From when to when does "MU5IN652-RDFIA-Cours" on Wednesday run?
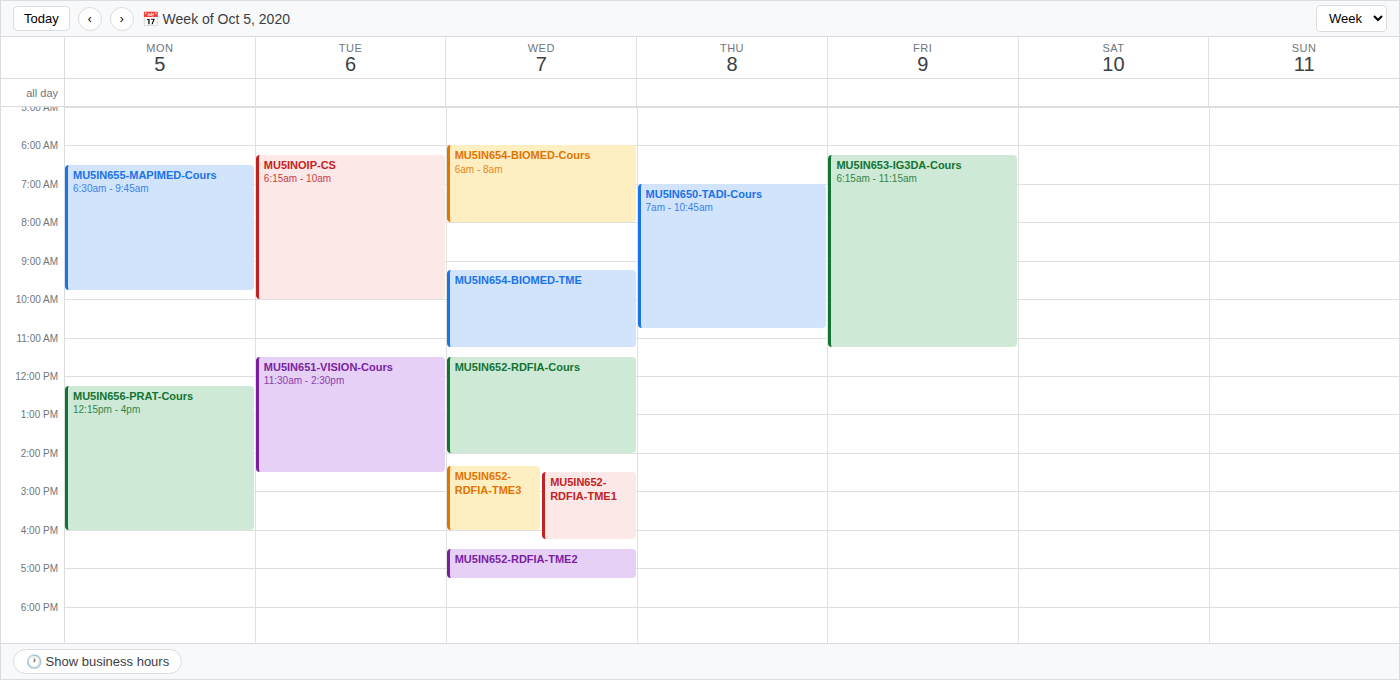
11:30 to 14:00